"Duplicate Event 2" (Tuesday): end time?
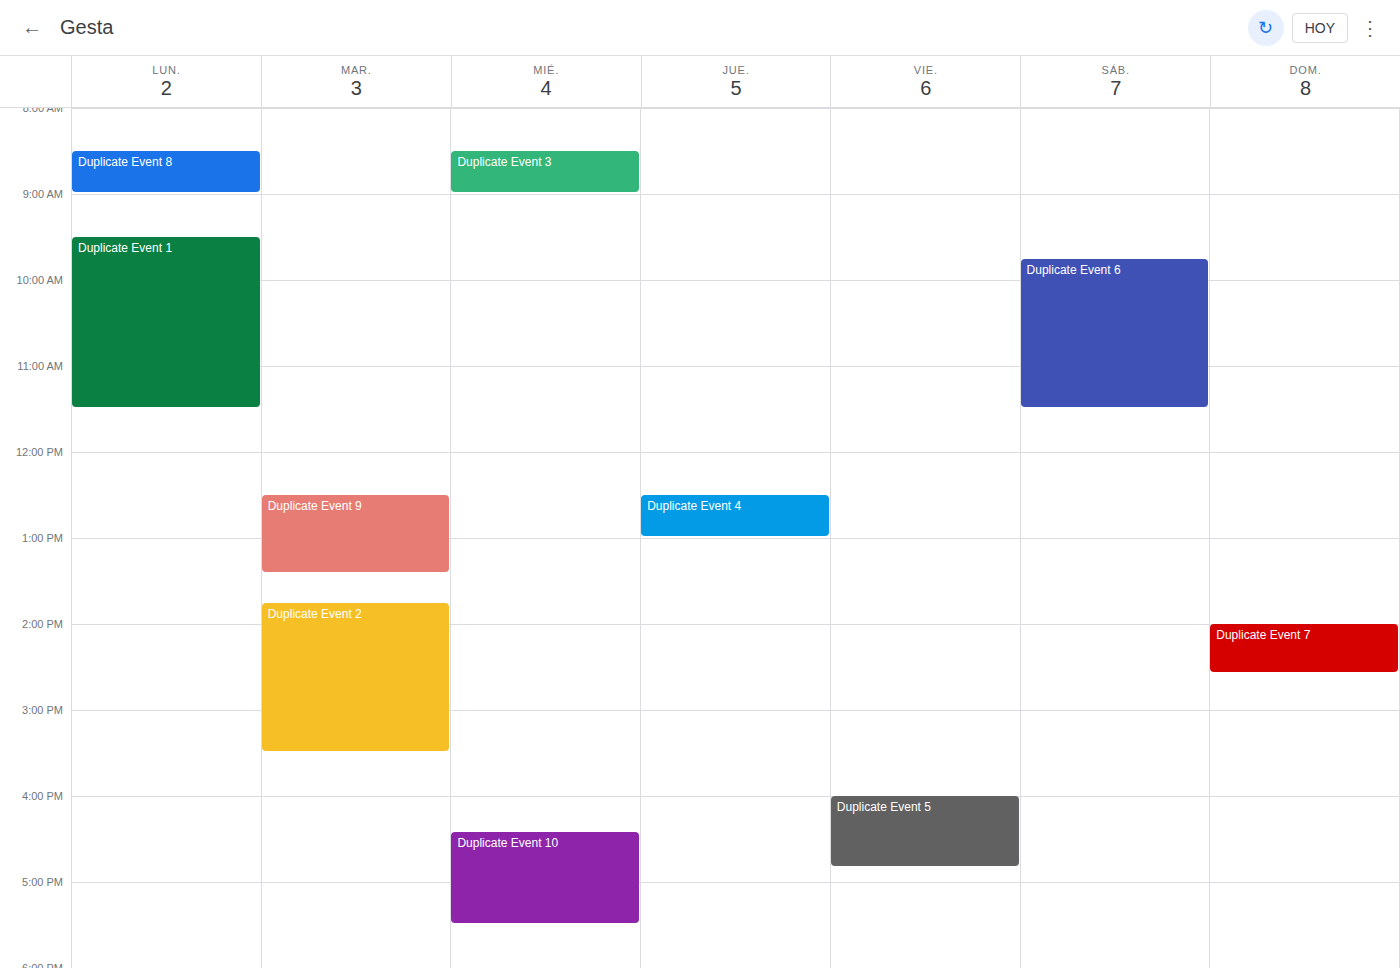
3:30 PM